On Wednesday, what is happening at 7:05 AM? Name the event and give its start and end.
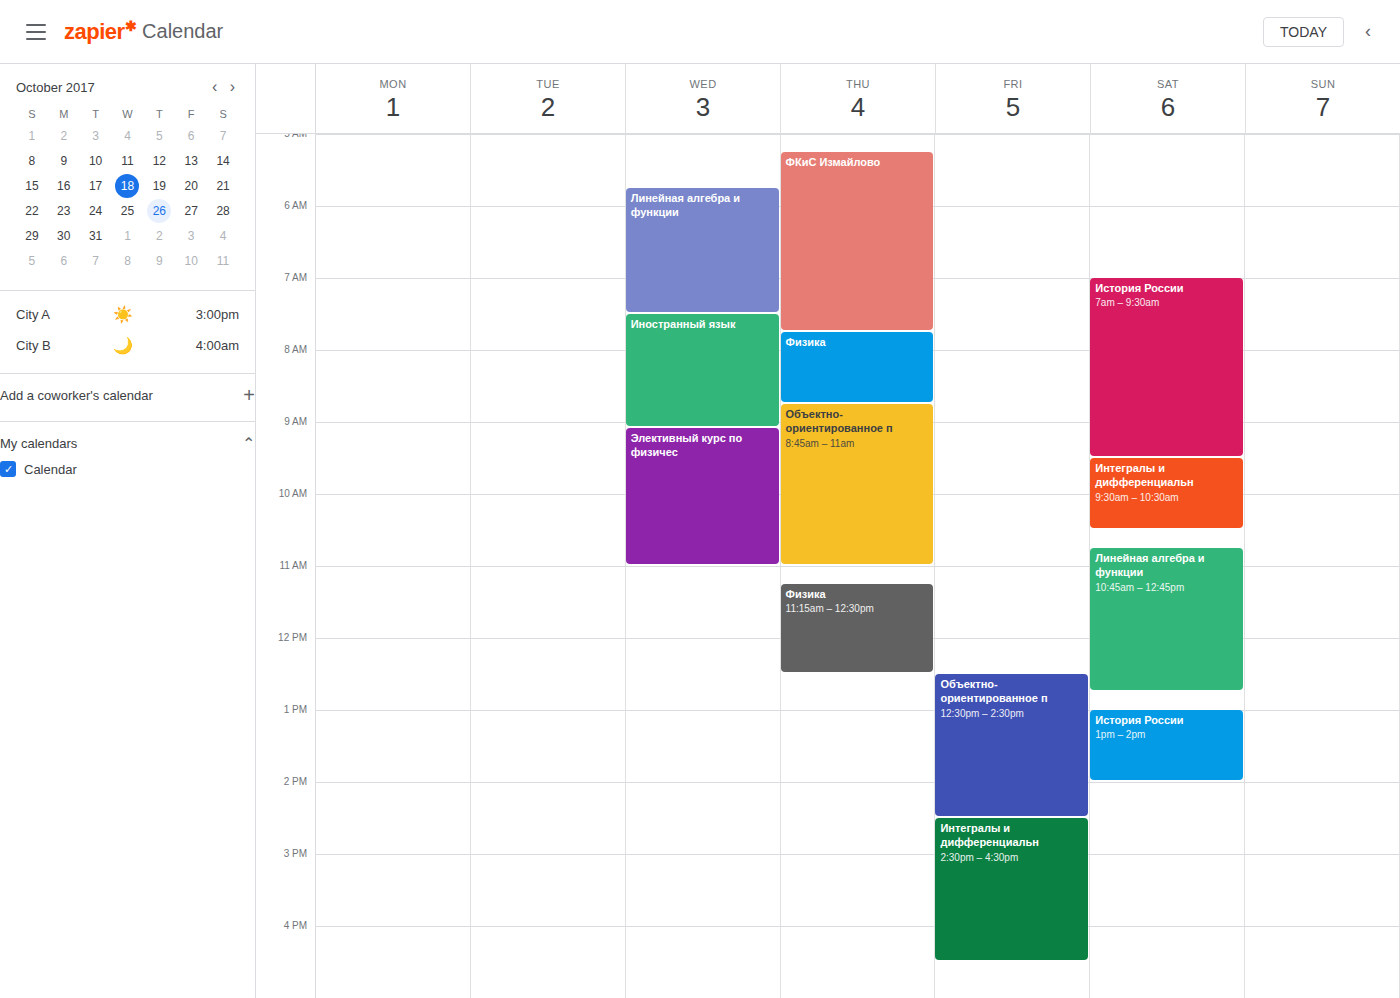
"Линейная алгебра и функции", 5:45 AM to 7:30 AM